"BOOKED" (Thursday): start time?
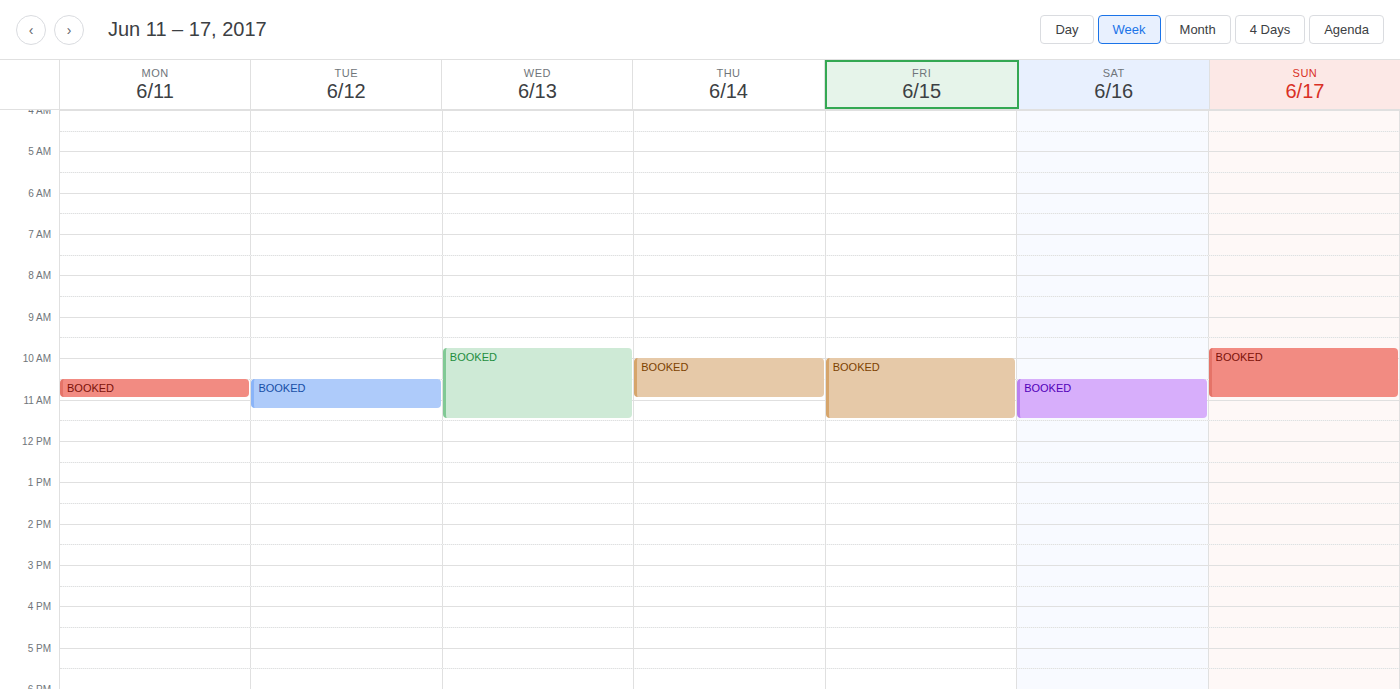
10:00 AM